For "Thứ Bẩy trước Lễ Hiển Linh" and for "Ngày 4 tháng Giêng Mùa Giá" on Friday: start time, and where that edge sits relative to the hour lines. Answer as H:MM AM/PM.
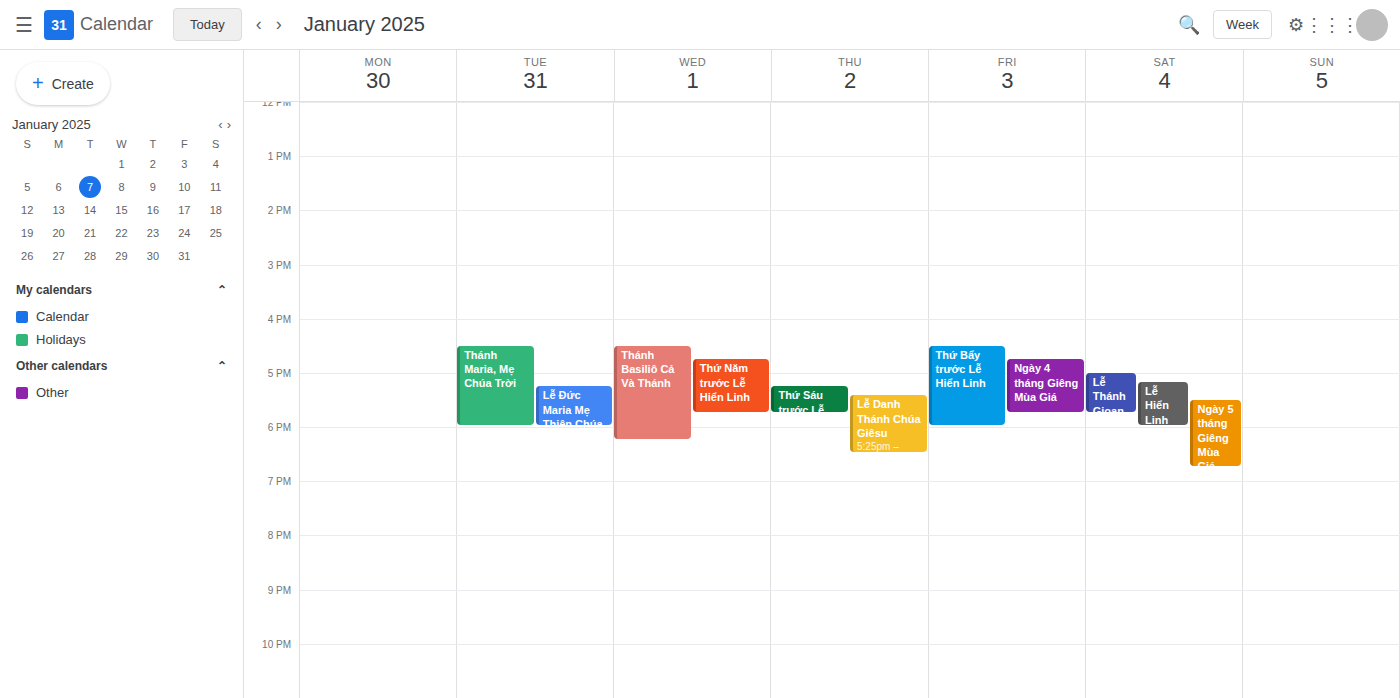
"Thứ Bẩy trước Lễ Hiển Linh": 4:30 PM, halfway between the 4 PM and 5 PM lines. "Ngày 4 tháng Giêng Mùa Giá": 4:45 PM, neither: three quarters of the way from the 4 PM line to the 5 PM line.